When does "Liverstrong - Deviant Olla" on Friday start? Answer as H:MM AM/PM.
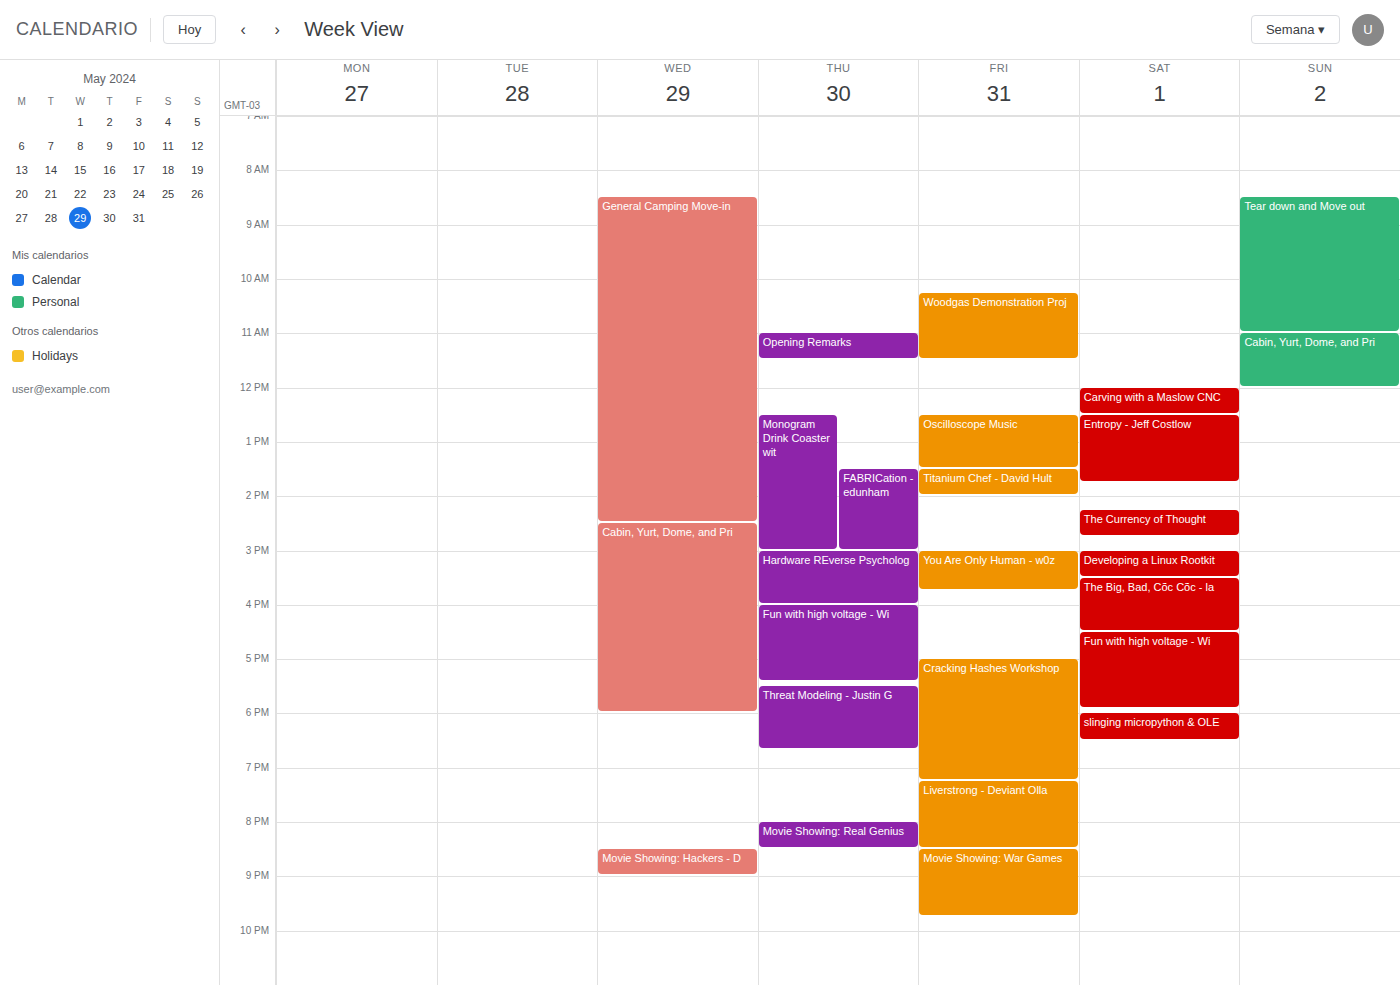
7:15 PM